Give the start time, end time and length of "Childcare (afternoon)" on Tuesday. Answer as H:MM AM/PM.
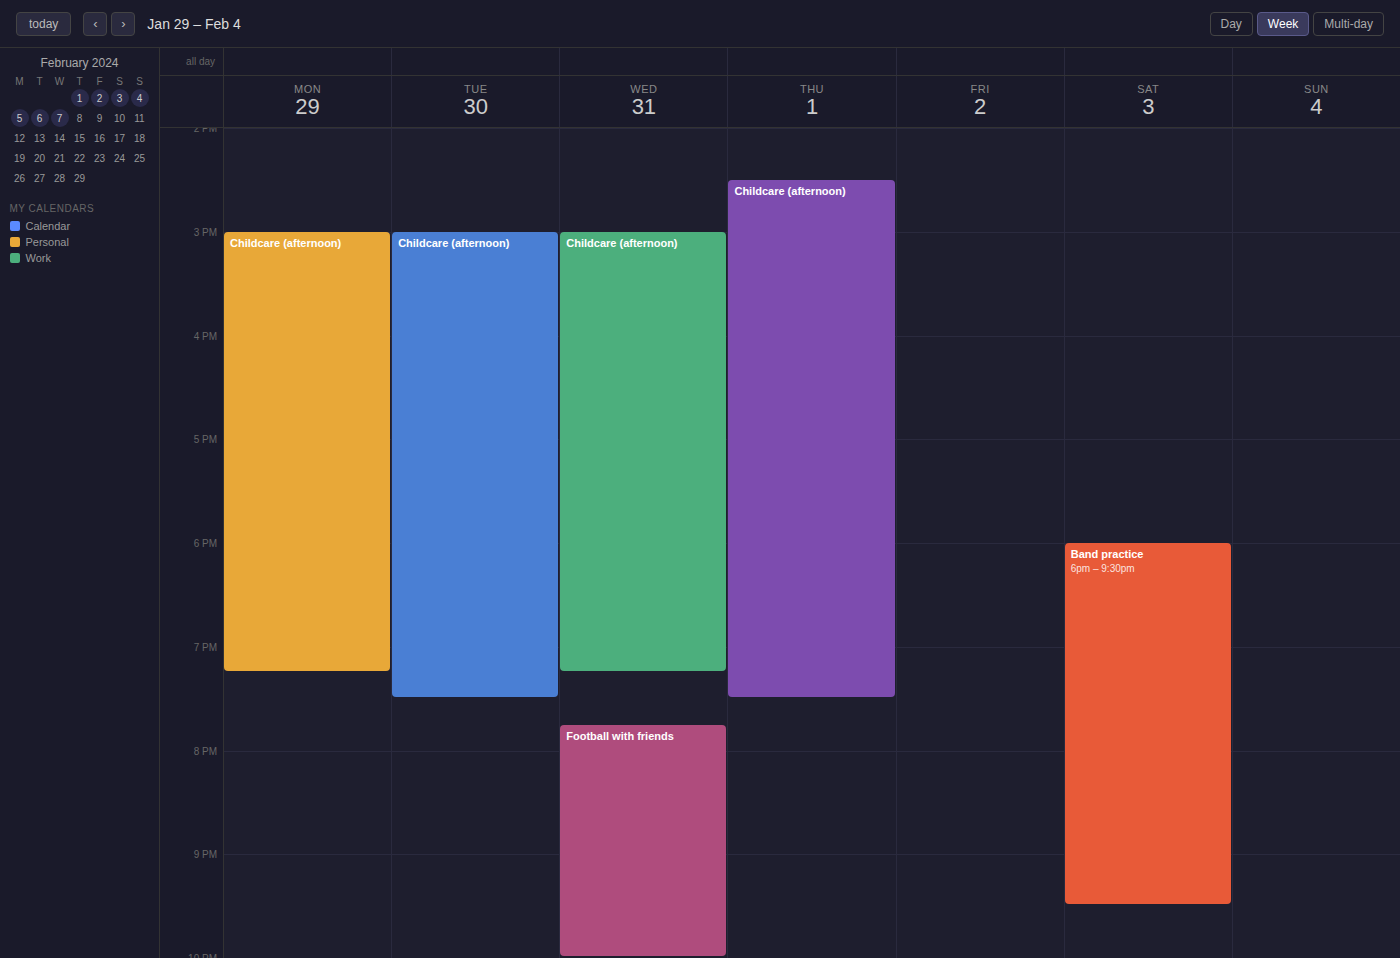
3:00 PM to 7:30 PM, 4 hours 30 minutes